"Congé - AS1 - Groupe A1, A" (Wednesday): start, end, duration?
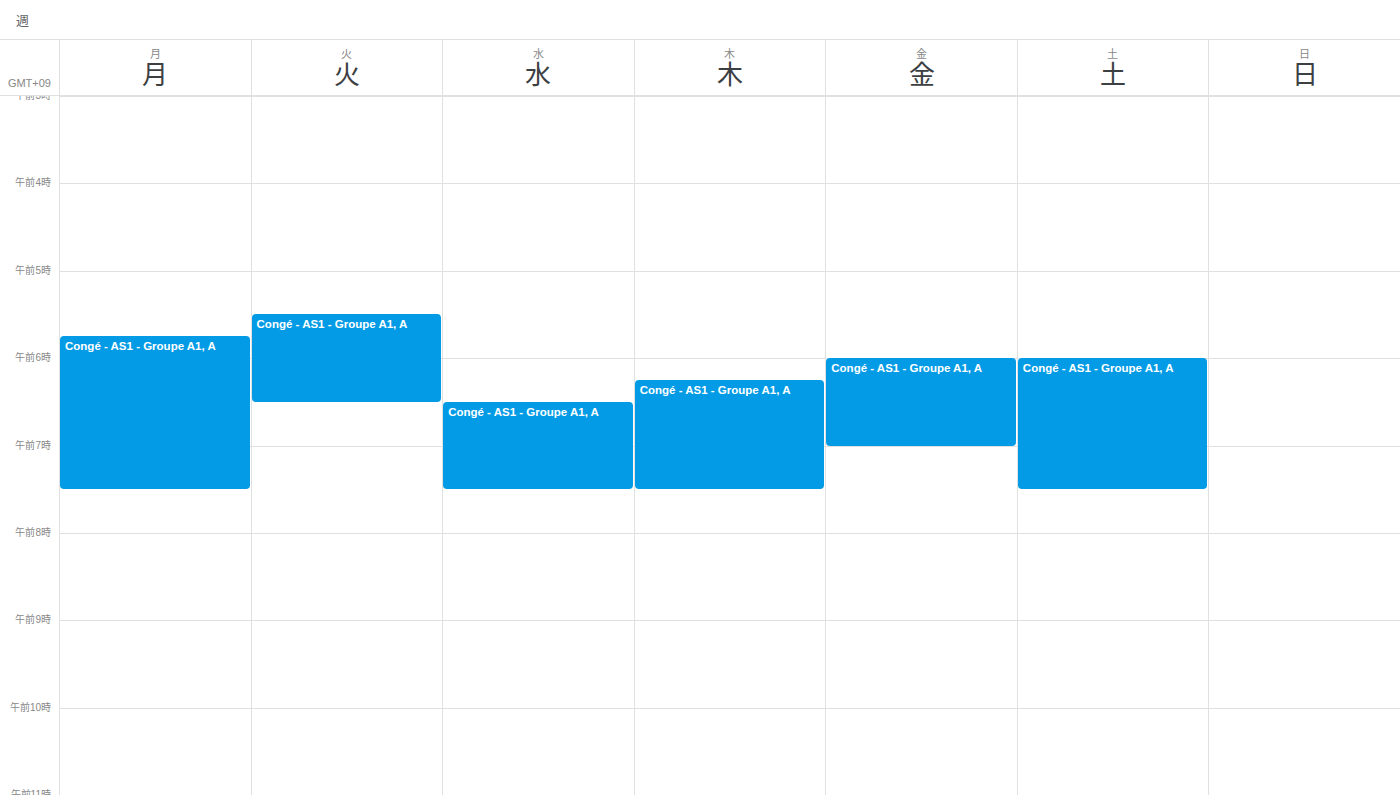
6:30 AM to 7:30 AM, 1 hour